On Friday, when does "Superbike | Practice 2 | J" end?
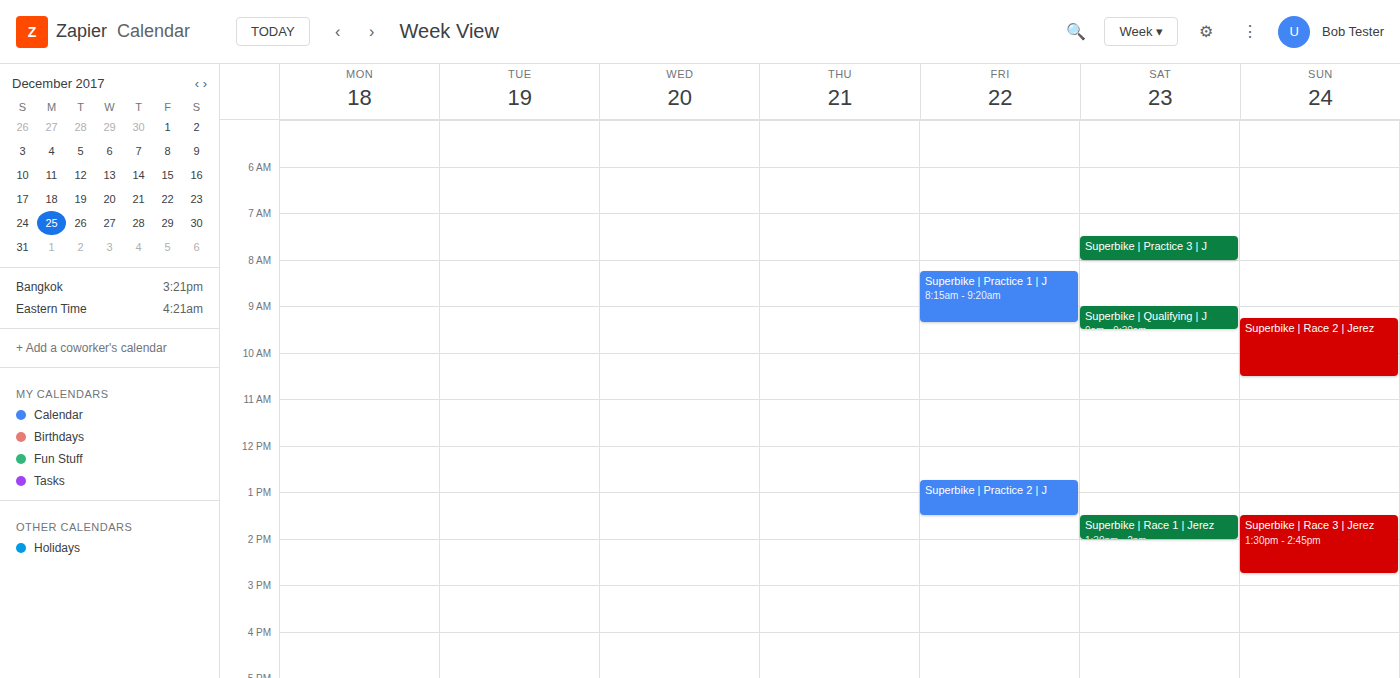
1:30 PM